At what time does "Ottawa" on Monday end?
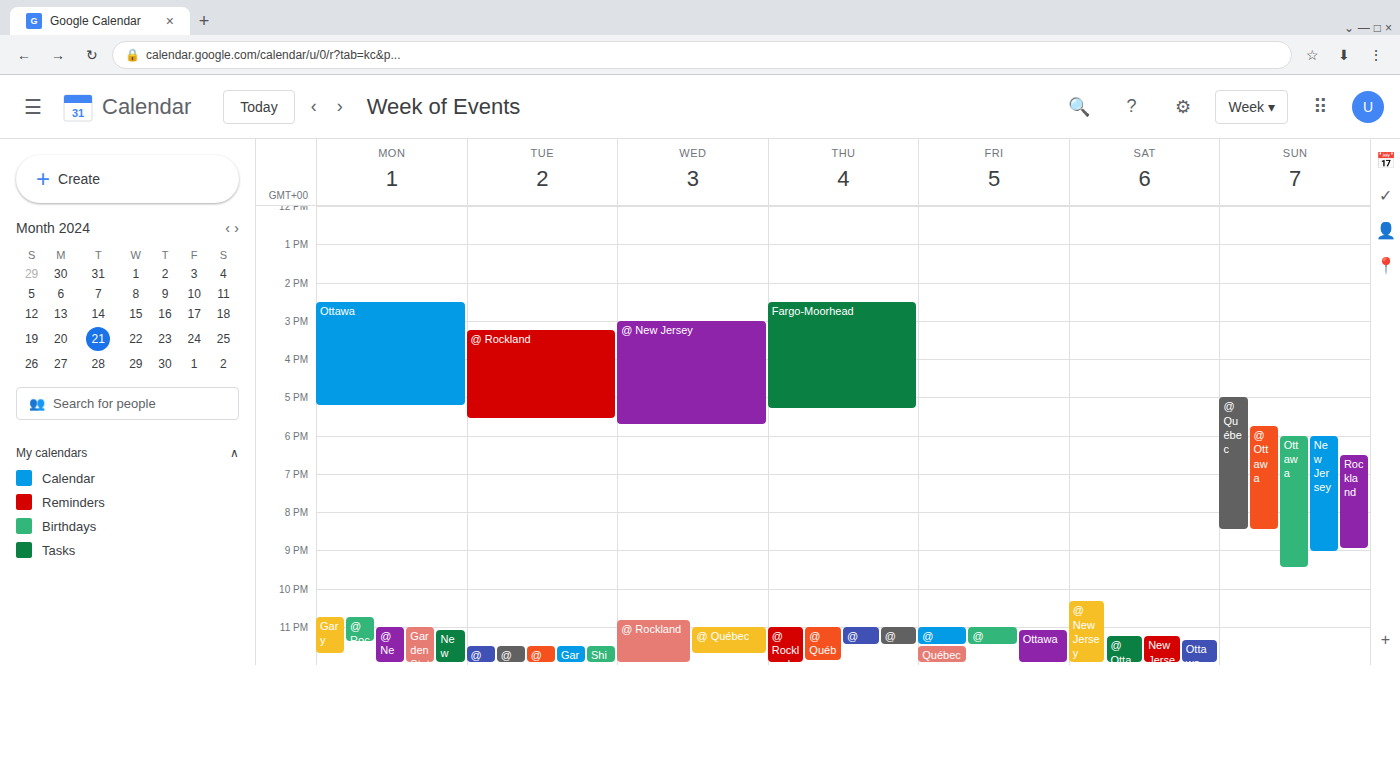
5:15 PM